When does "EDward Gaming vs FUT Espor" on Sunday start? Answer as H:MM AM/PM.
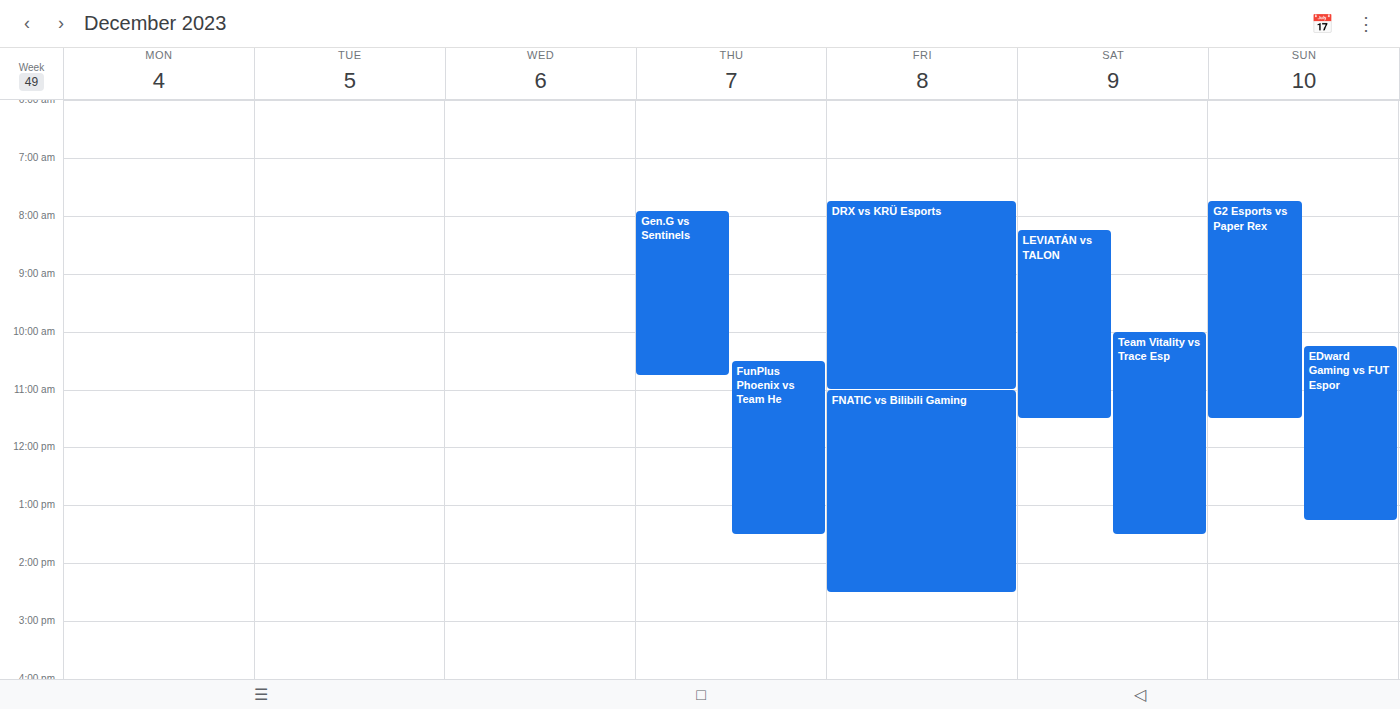
10:15 AM